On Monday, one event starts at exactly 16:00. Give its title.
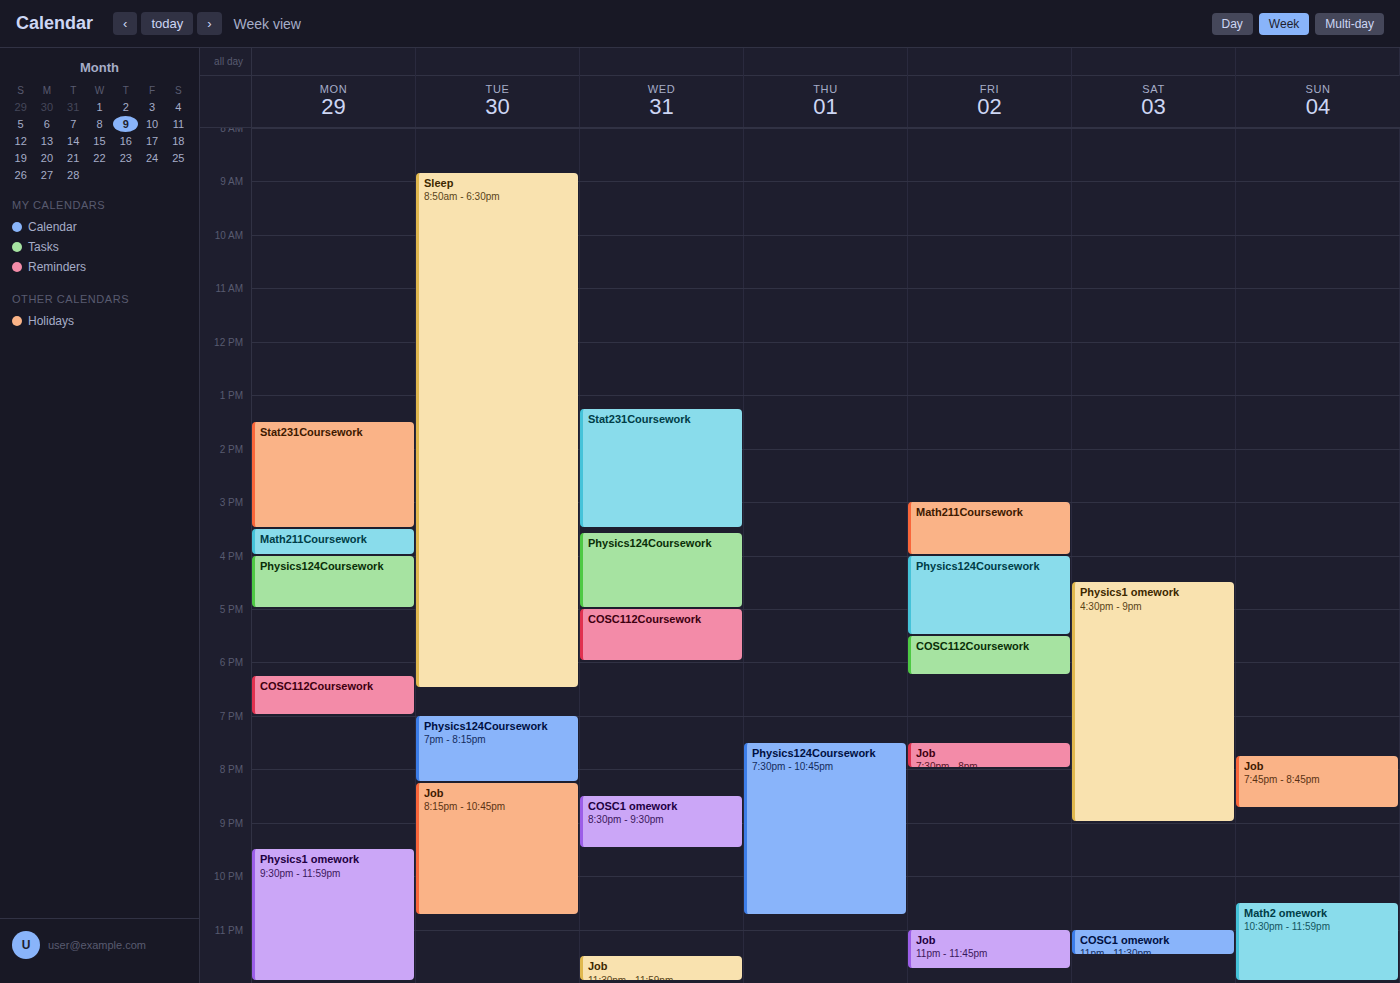
"Physics124Coursework"